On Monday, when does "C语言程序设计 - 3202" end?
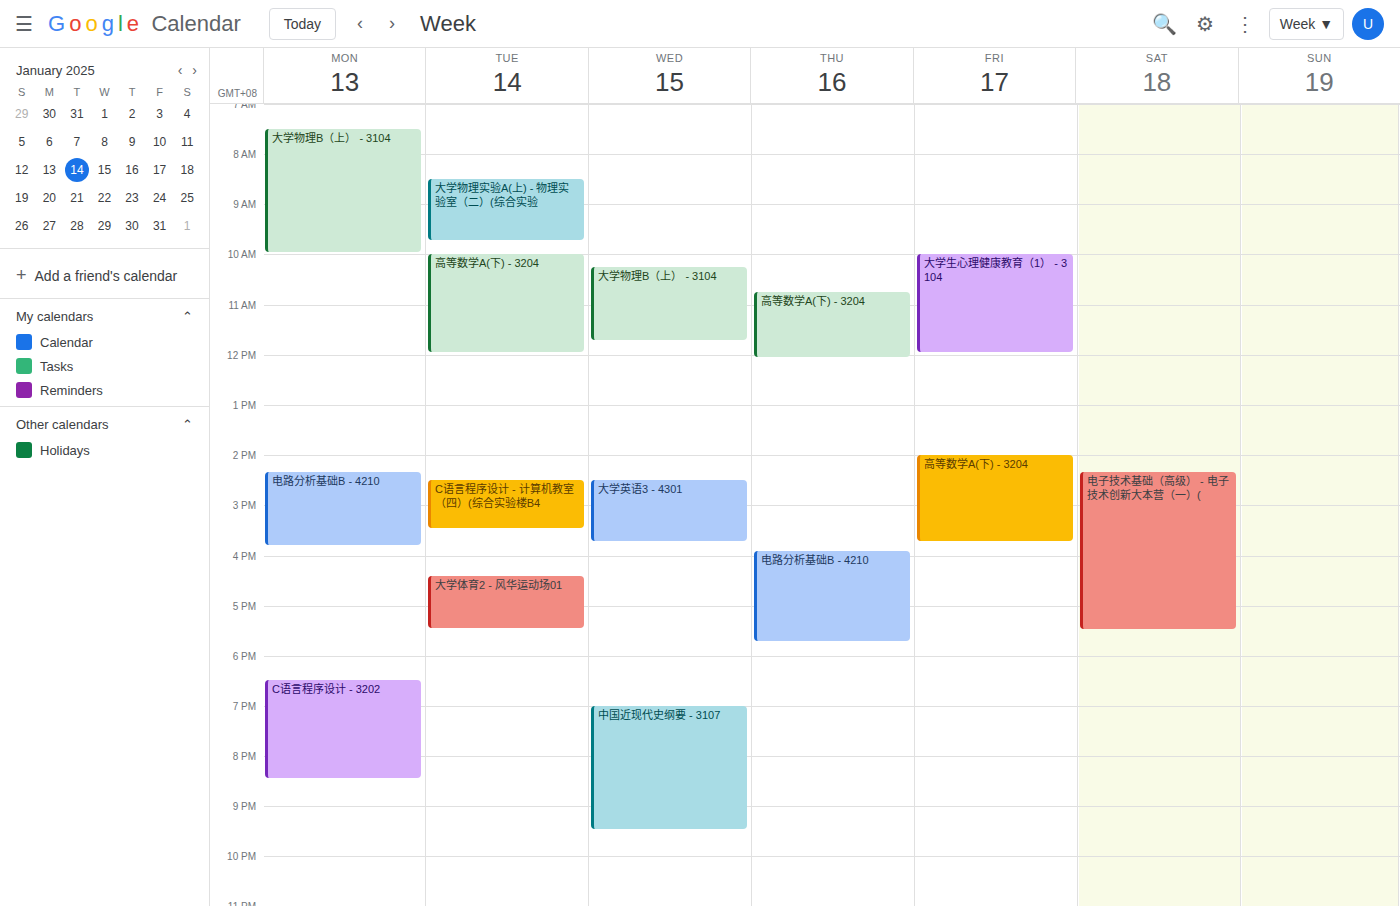
8:30 PM